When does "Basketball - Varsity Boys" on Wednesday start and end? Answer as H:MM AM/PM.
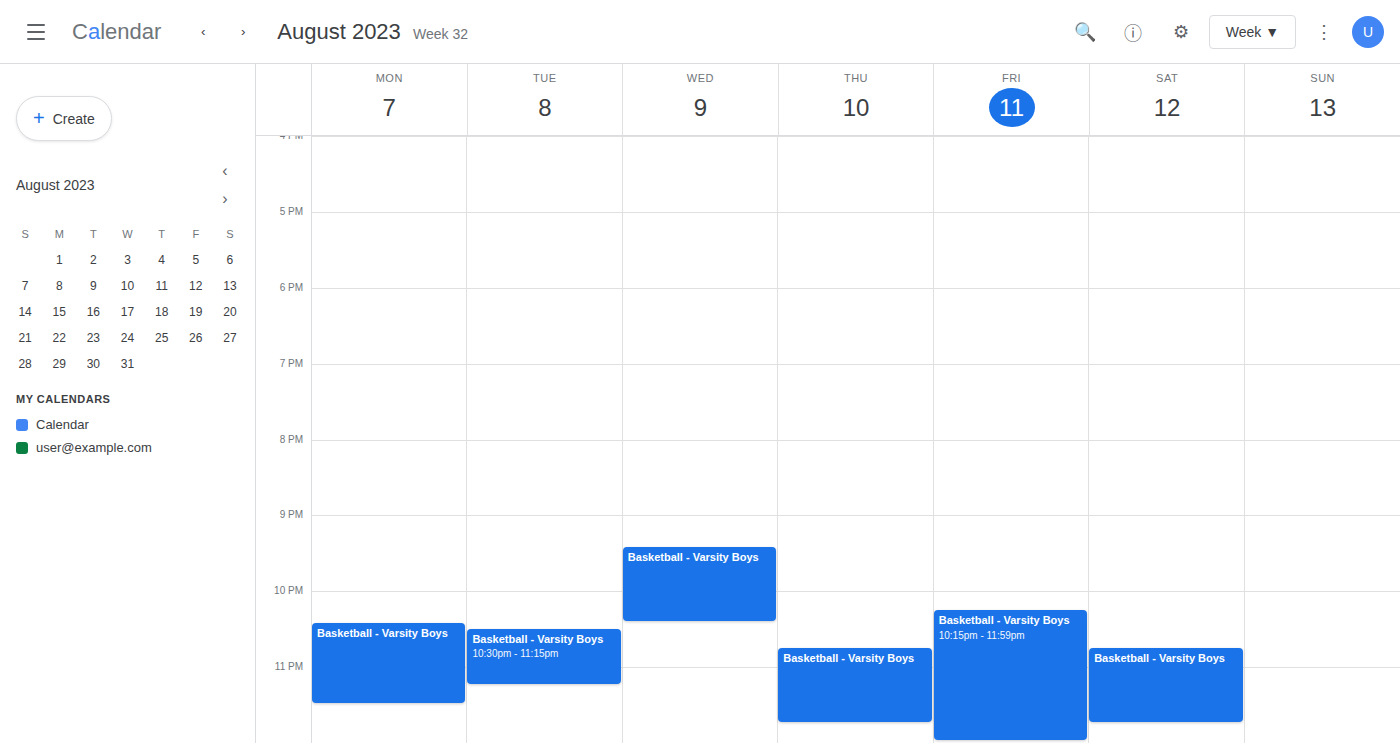
9:25 PM to 10:25 PM